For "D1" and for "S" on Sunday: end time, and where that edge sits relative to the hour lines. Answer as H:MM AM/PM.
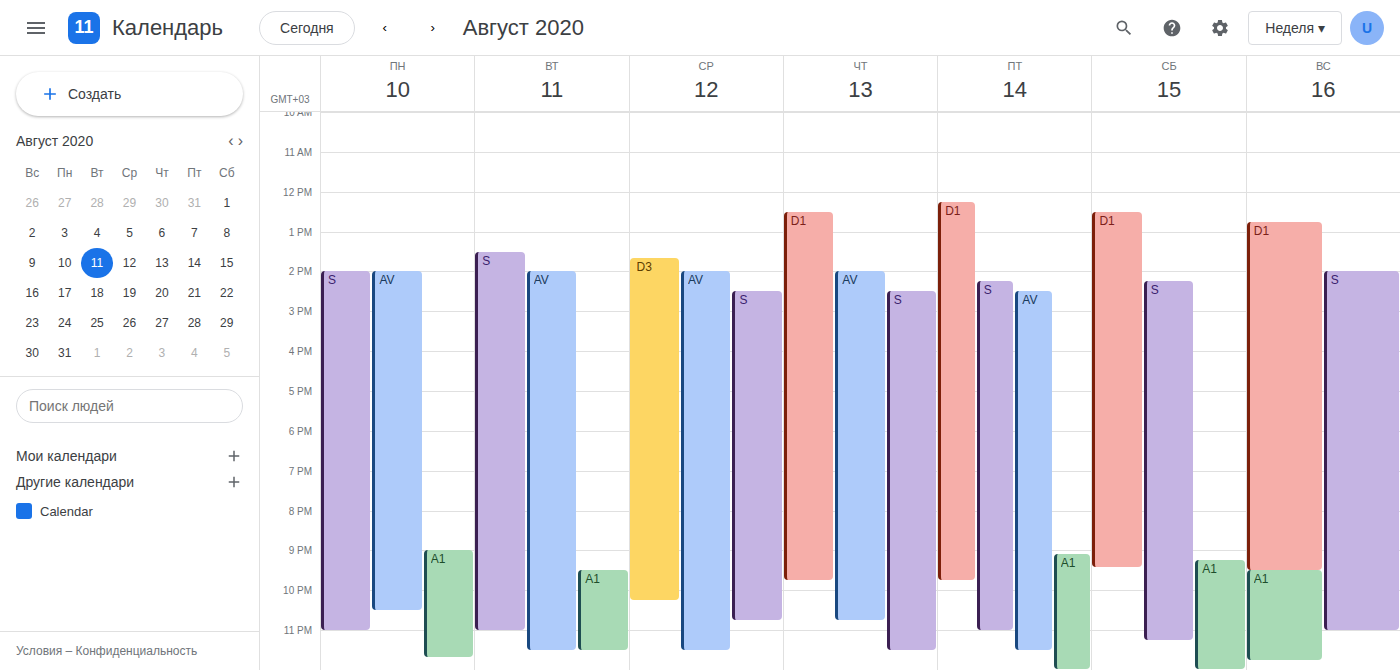
"D1": 9:30 PM, halfway between the 9 PM and 10 PM lines. "S": 11:00 PM, exactly on the 11 PM line.